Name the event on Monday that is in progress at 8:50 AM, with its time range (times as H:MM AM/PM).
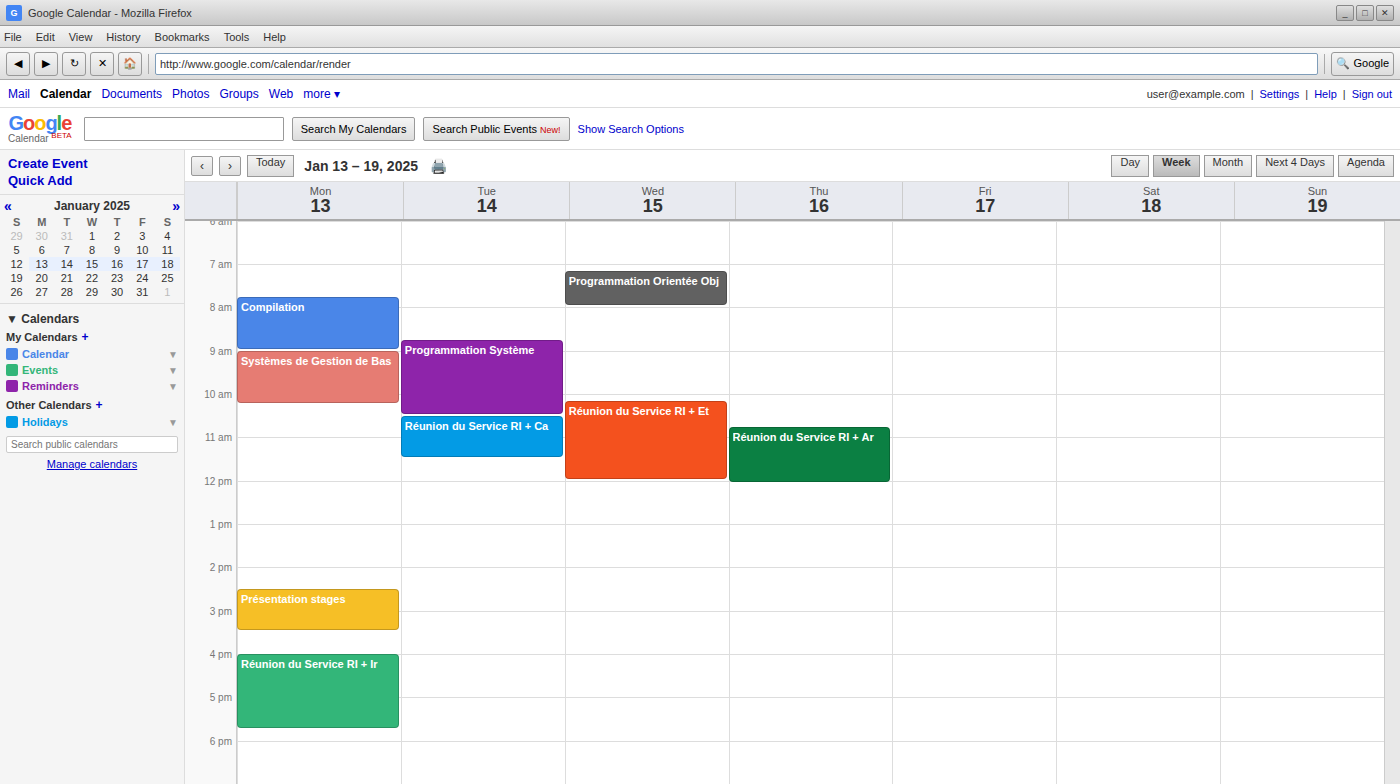
"Compilation", 7:45 AM to 9:00 AM